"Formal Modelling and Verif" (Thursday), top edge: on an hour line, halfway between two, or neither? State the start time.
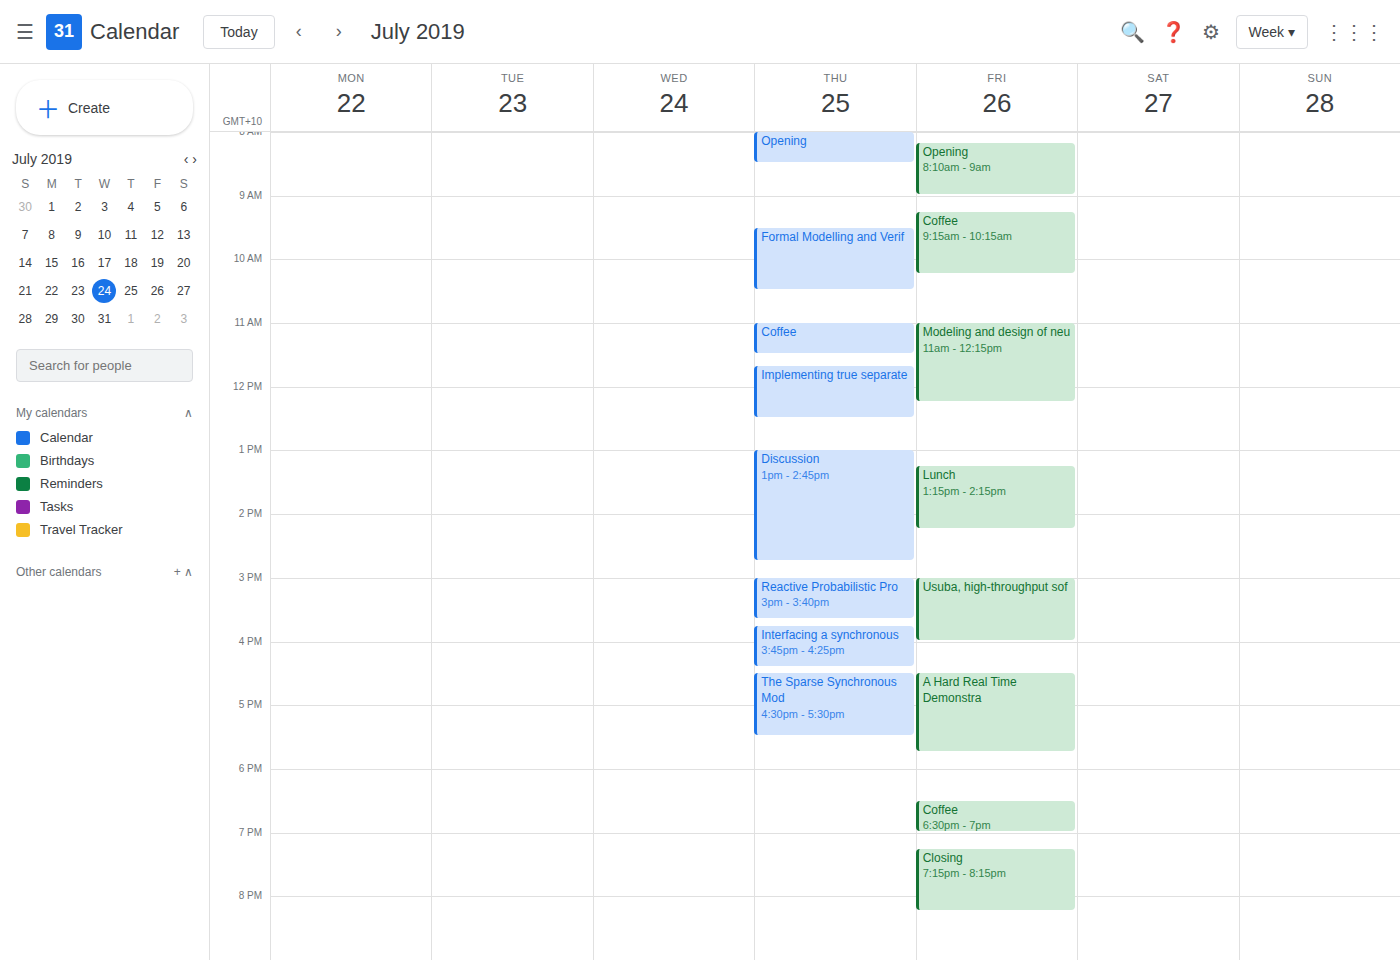
09:30 -- halfway between the 09:00 and 10:00 lines.